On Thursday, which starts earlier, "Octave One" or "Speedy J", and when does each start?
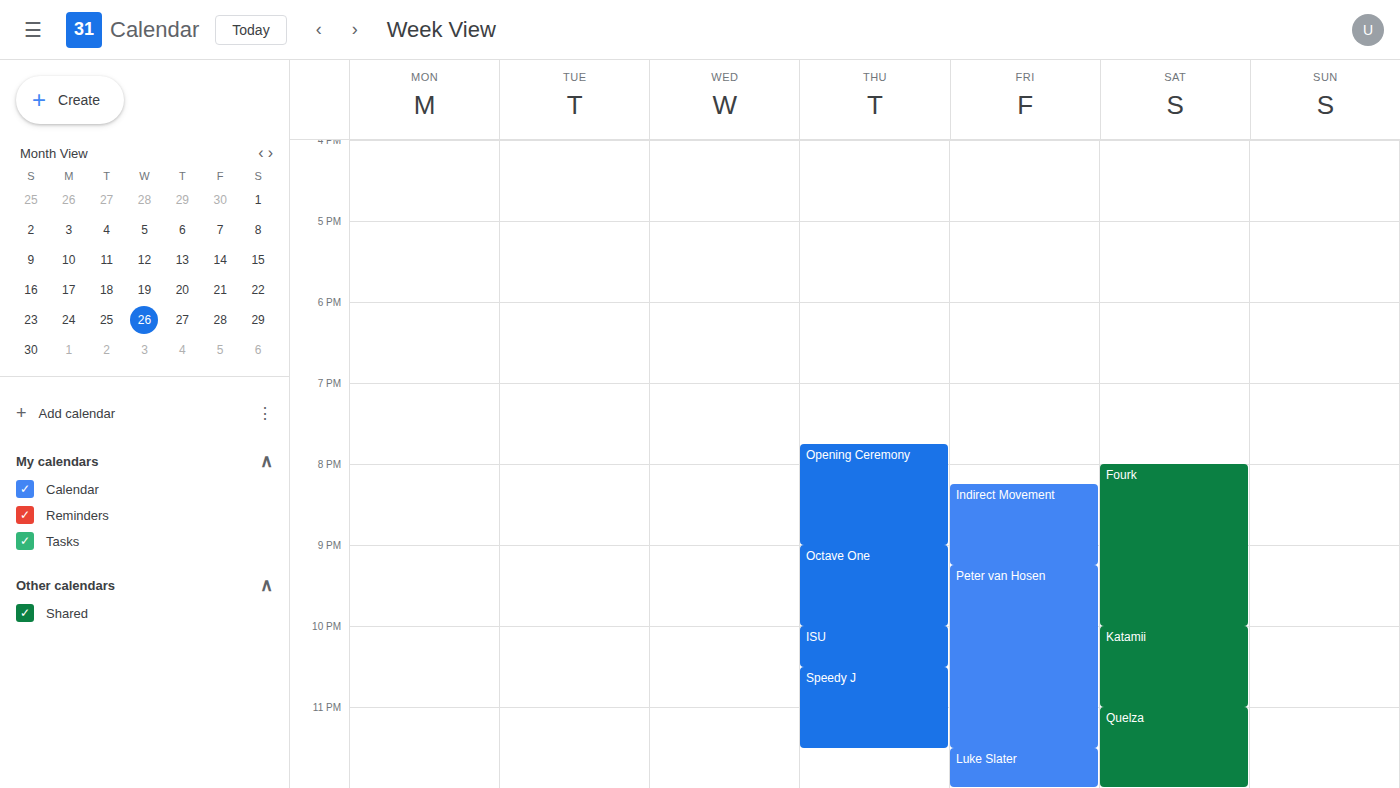
"Octave One" 9:00 PM; "Speedy J" 10:30 PM.